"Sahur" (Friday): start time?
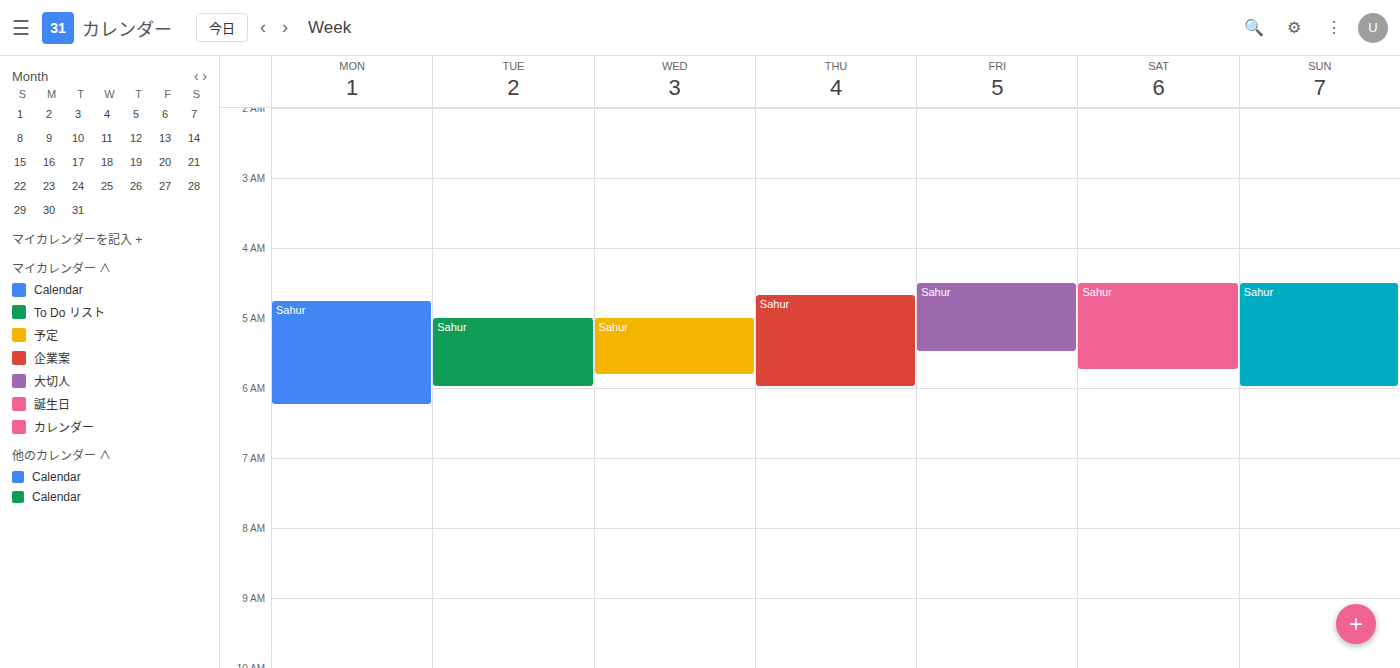
04:30